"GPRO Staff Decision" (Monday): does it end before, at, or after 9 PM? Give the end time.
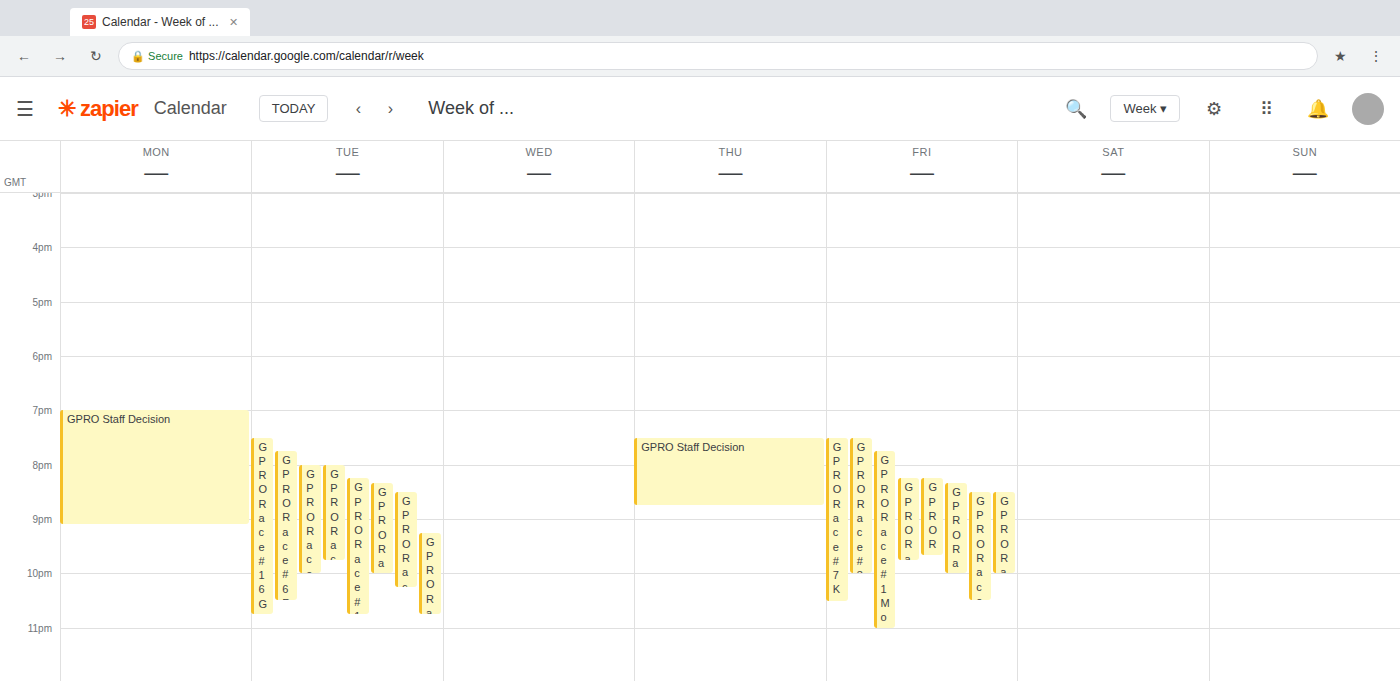
9:05 PM -- after 9 PM, 5 minutes below the 9 PM line.